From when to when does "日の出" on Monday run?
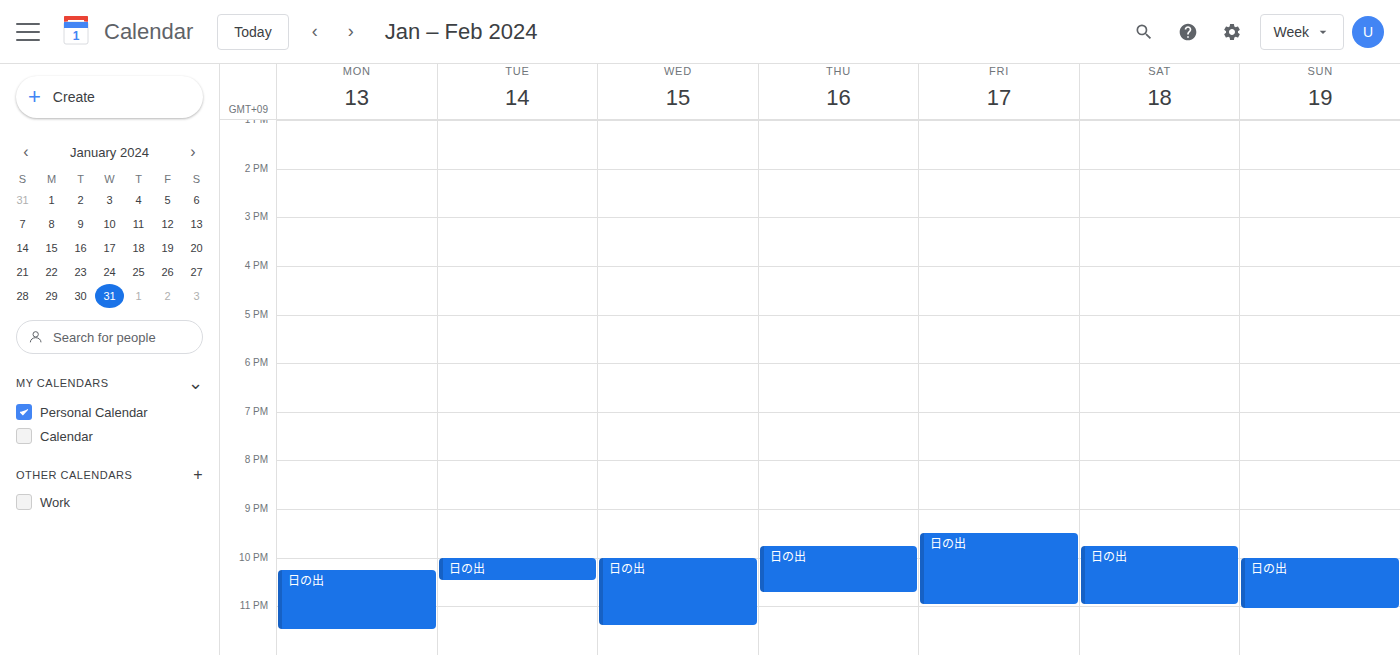
10:15 PM to 11:30 PM